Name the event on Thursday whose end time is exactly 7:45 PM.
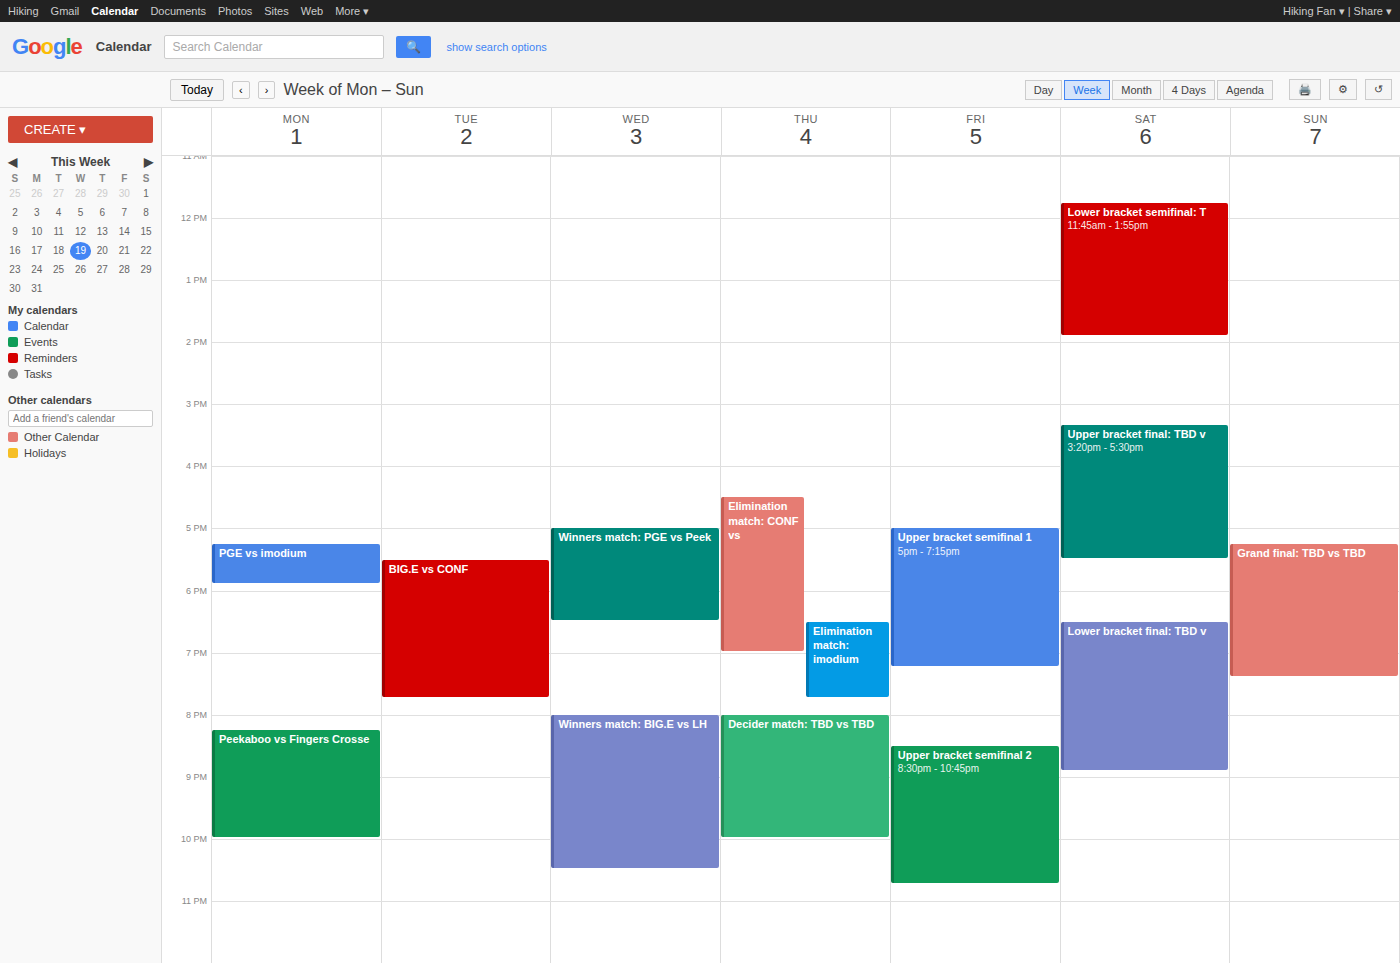
"Elimination match: imodium"